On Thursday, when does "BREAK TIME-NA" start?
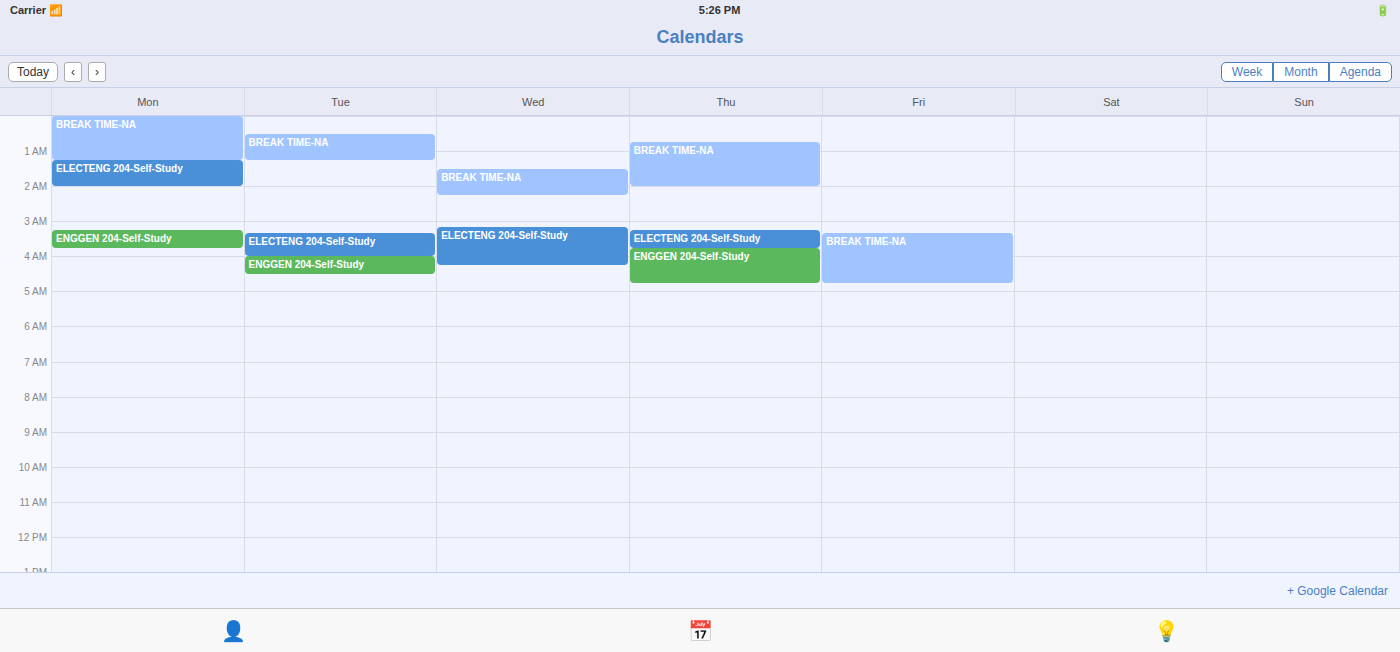
12:45 AM